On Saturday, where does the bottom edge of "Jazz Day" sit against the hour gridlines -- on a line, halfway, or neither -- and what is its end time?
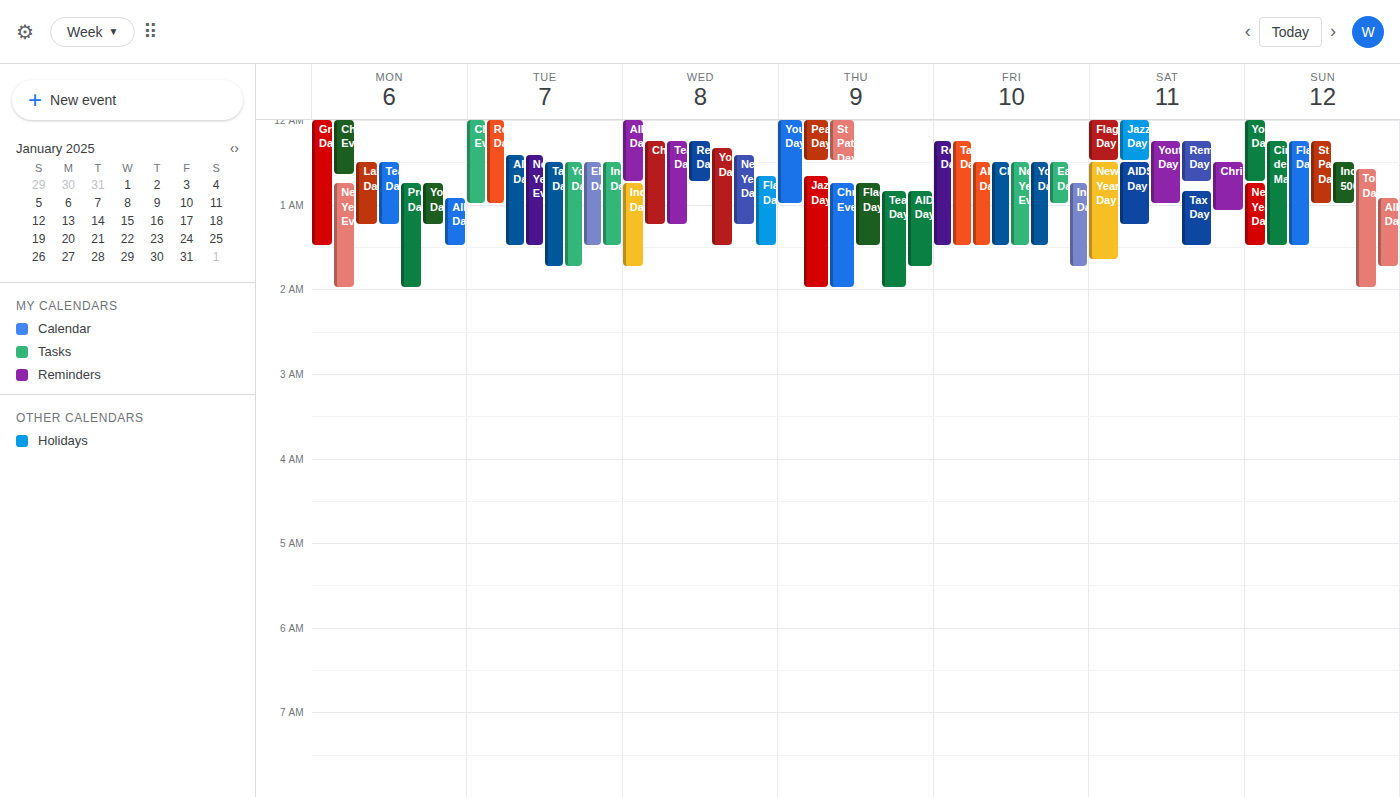
12:30 AM -- halfway between the 12 AM and 1 AM lines.